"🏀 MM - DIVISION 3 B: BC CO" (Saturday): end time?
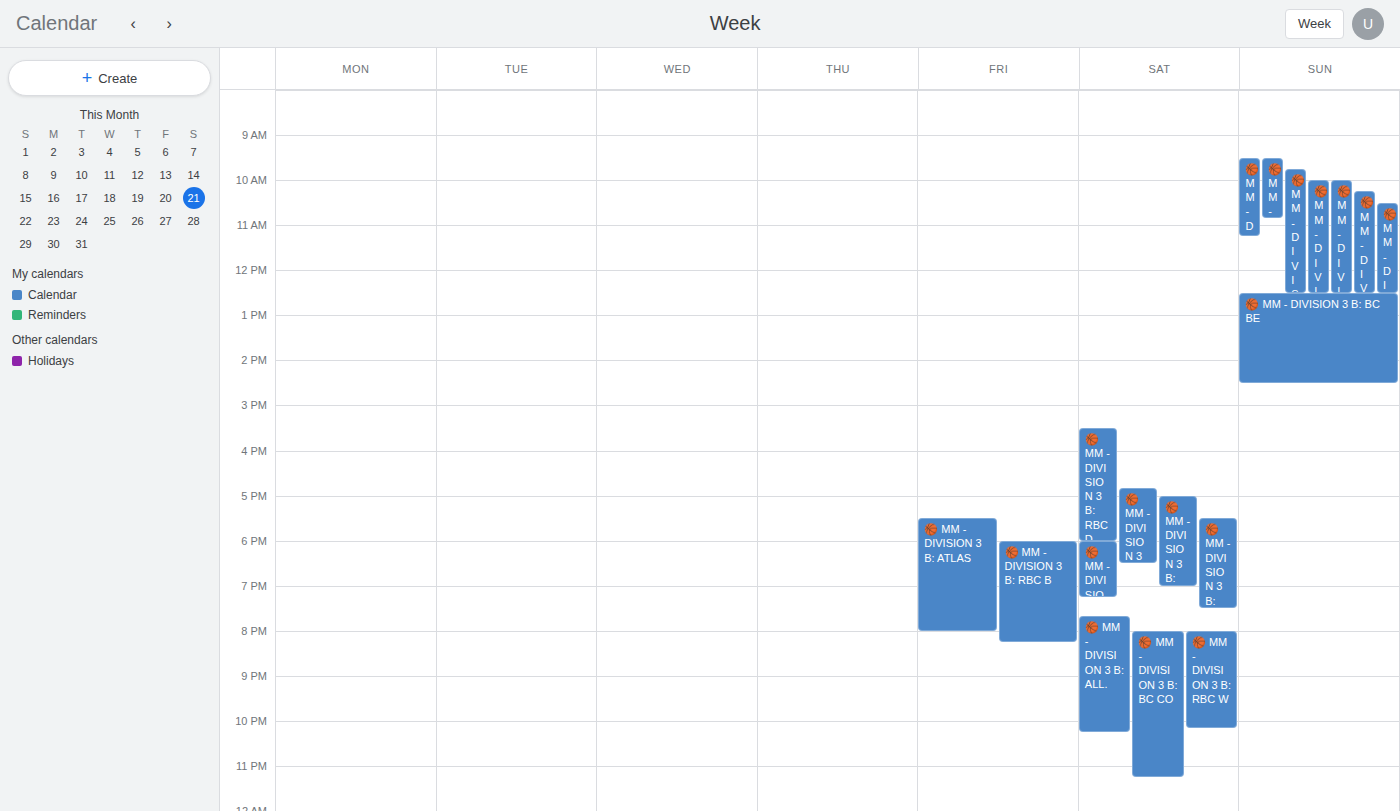
23:15